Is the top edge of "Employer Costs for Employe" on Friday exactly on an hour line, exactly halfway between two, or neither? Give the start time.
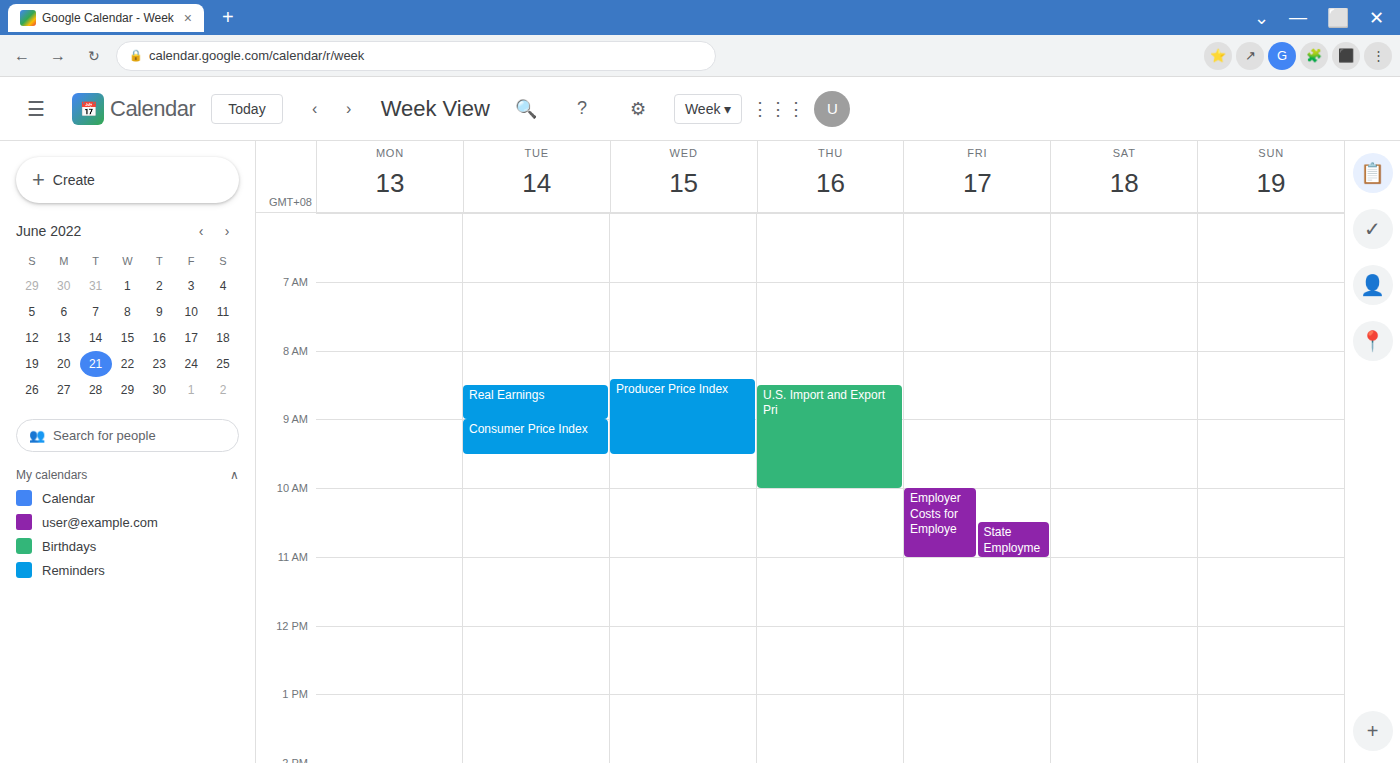
10:00 AM -- exactly on the 10 AM line.